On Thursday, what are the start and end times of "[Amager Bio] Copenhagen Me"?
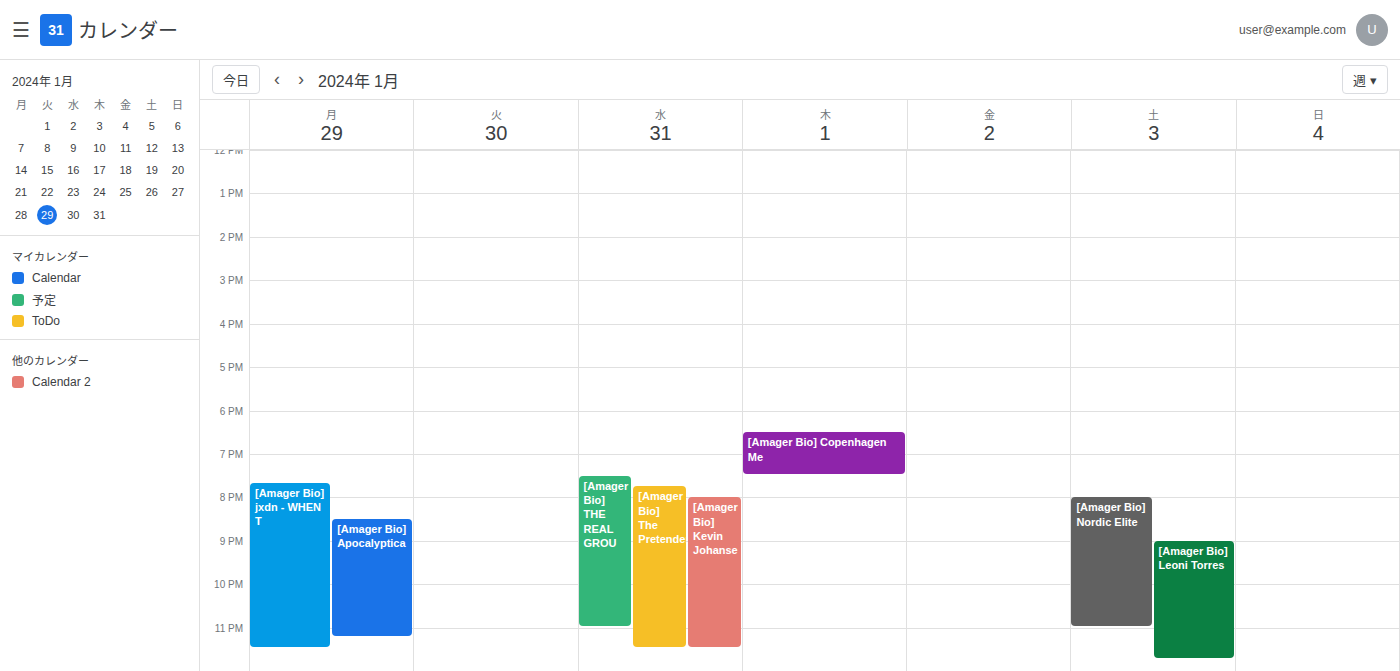
6:30 PM to 7:30 PM